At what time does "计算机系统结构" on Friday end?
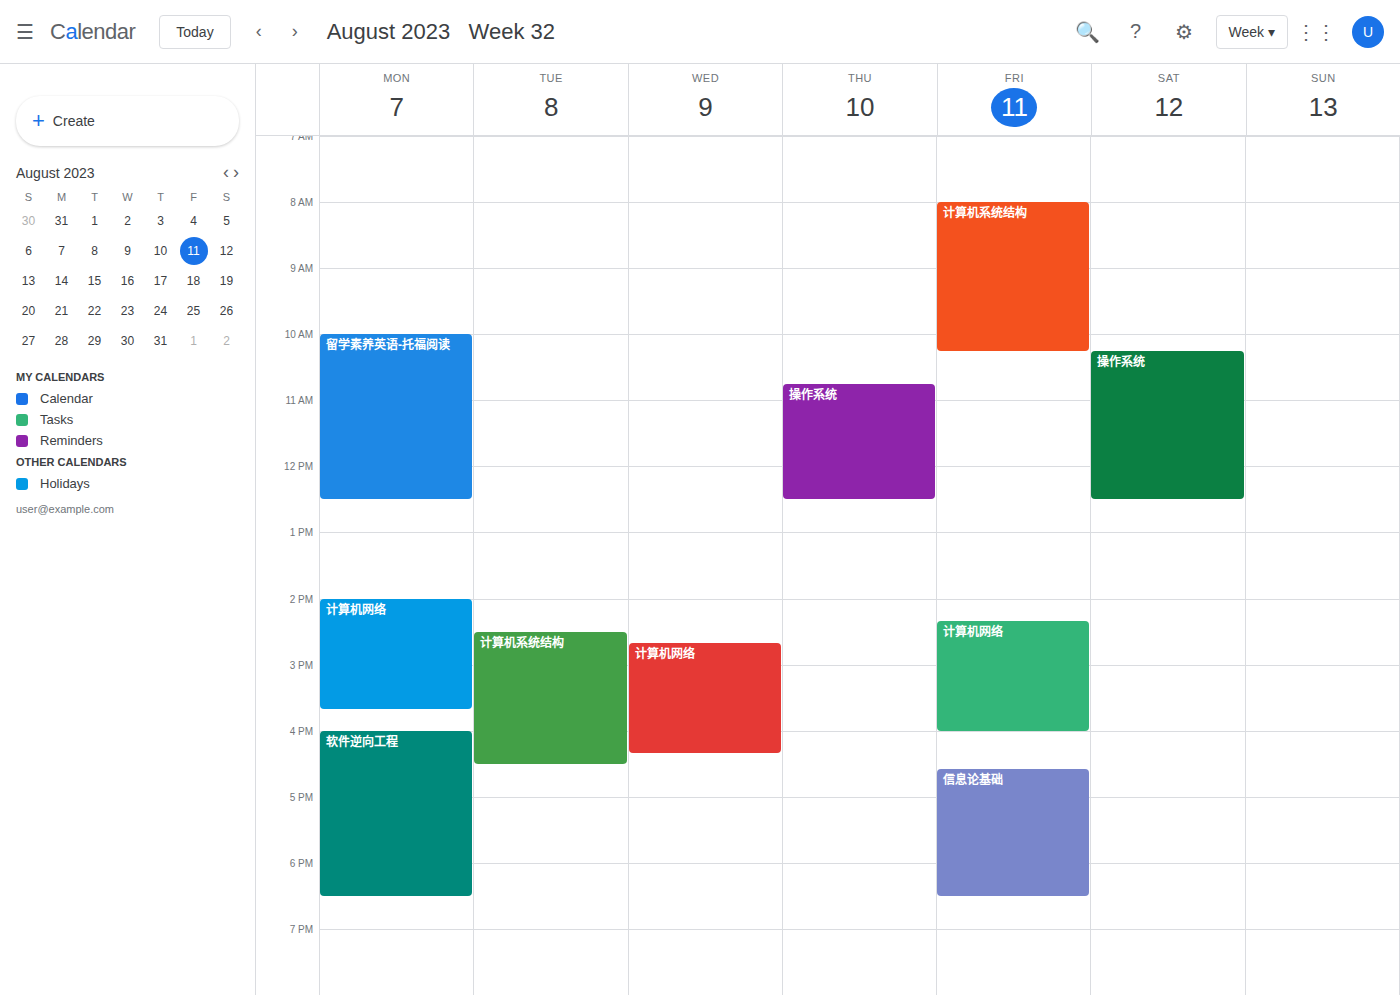
10:15 AM